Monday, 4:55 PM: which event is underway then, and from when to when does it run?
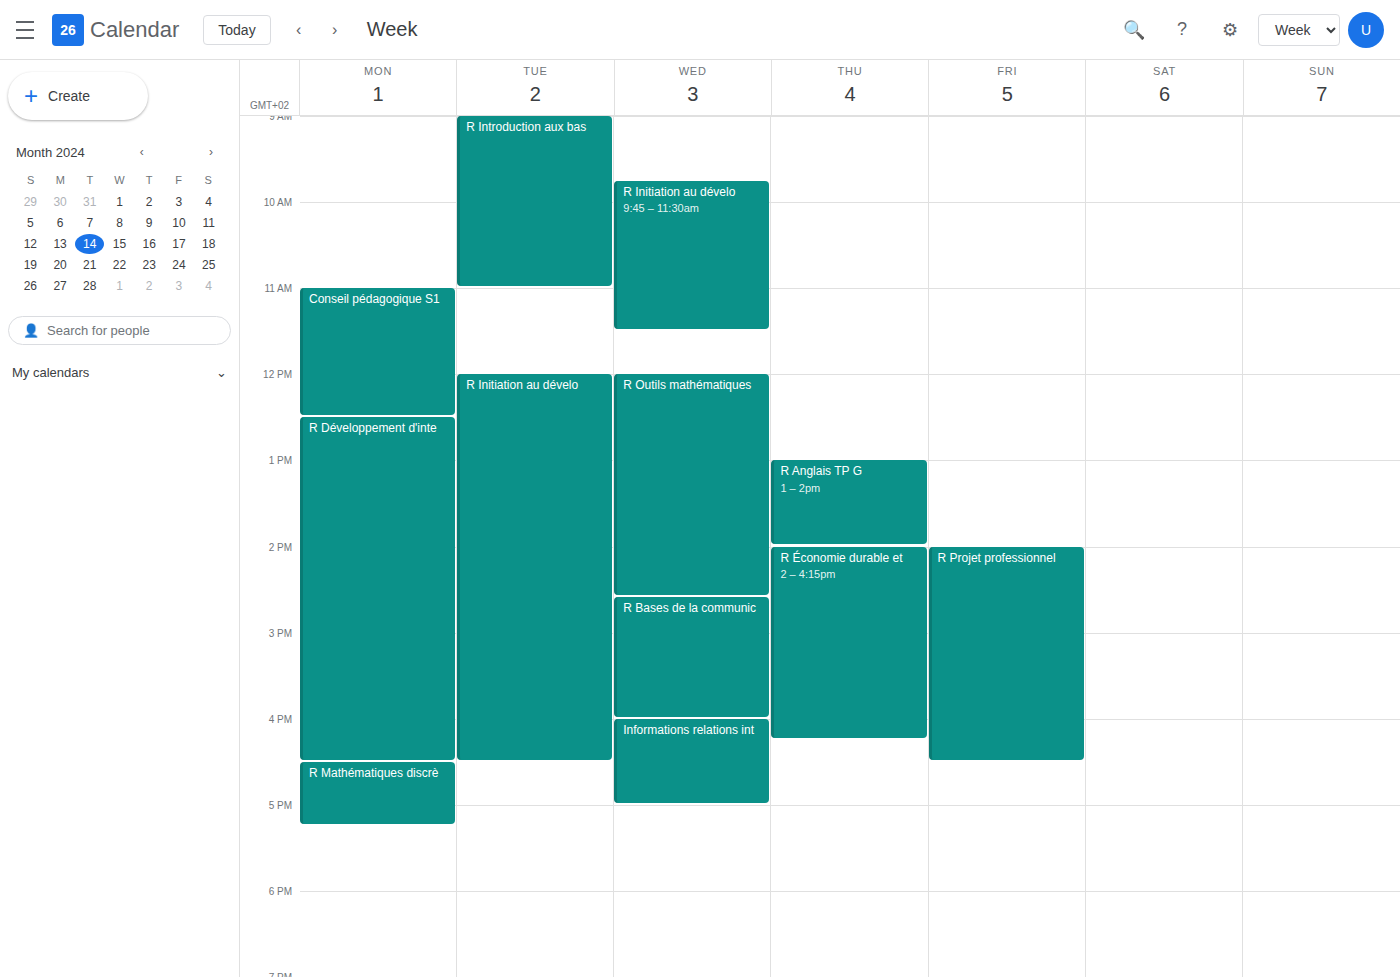
"R Mathématiques discrè", 4:30 PM to 5:15 PM